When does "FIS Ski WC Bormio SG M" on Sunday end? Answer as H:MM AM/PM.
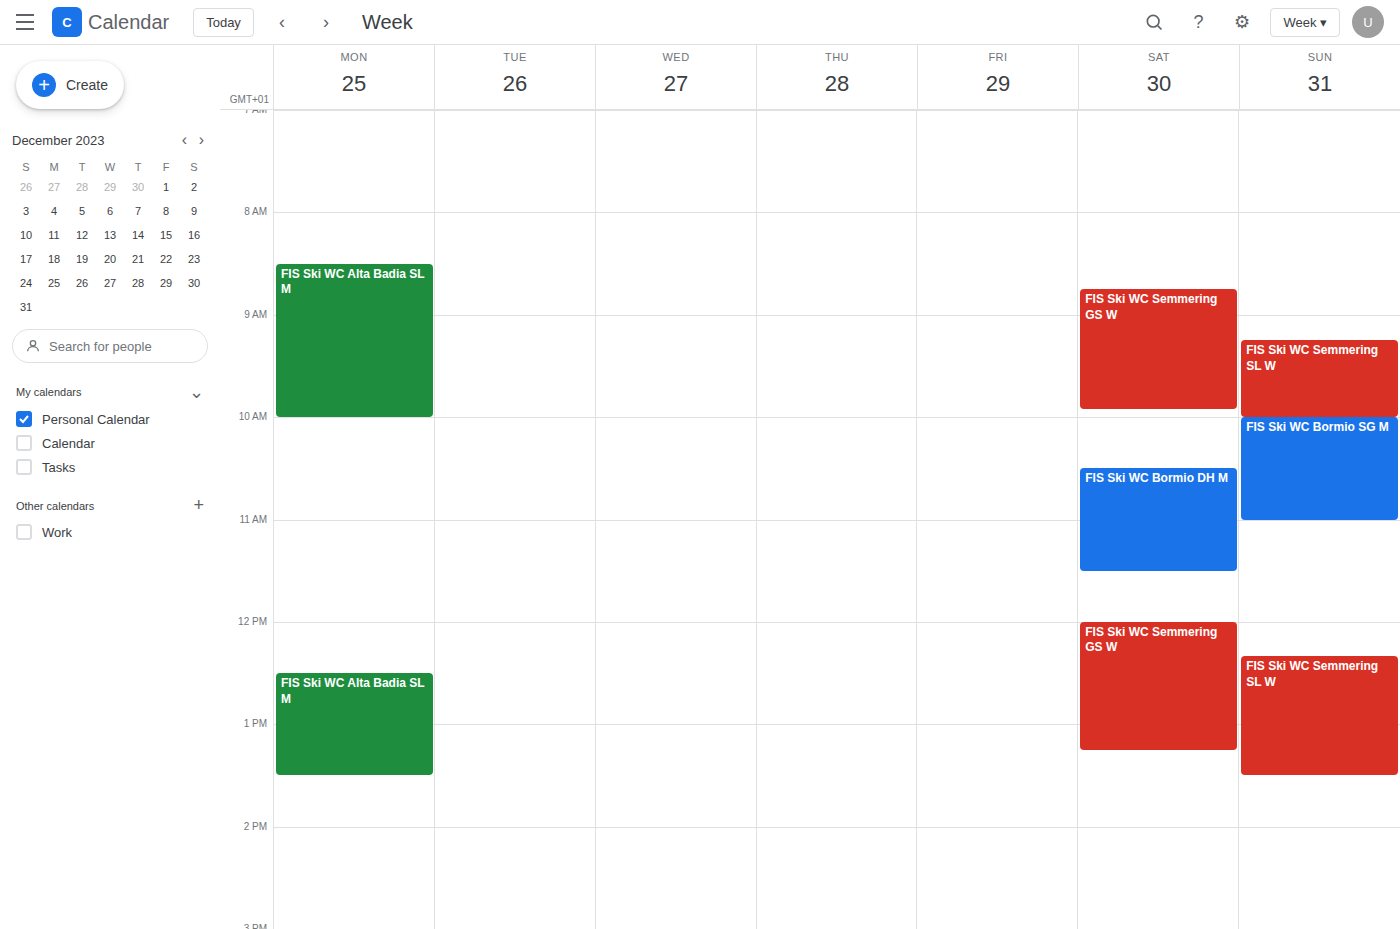
11:00 AM